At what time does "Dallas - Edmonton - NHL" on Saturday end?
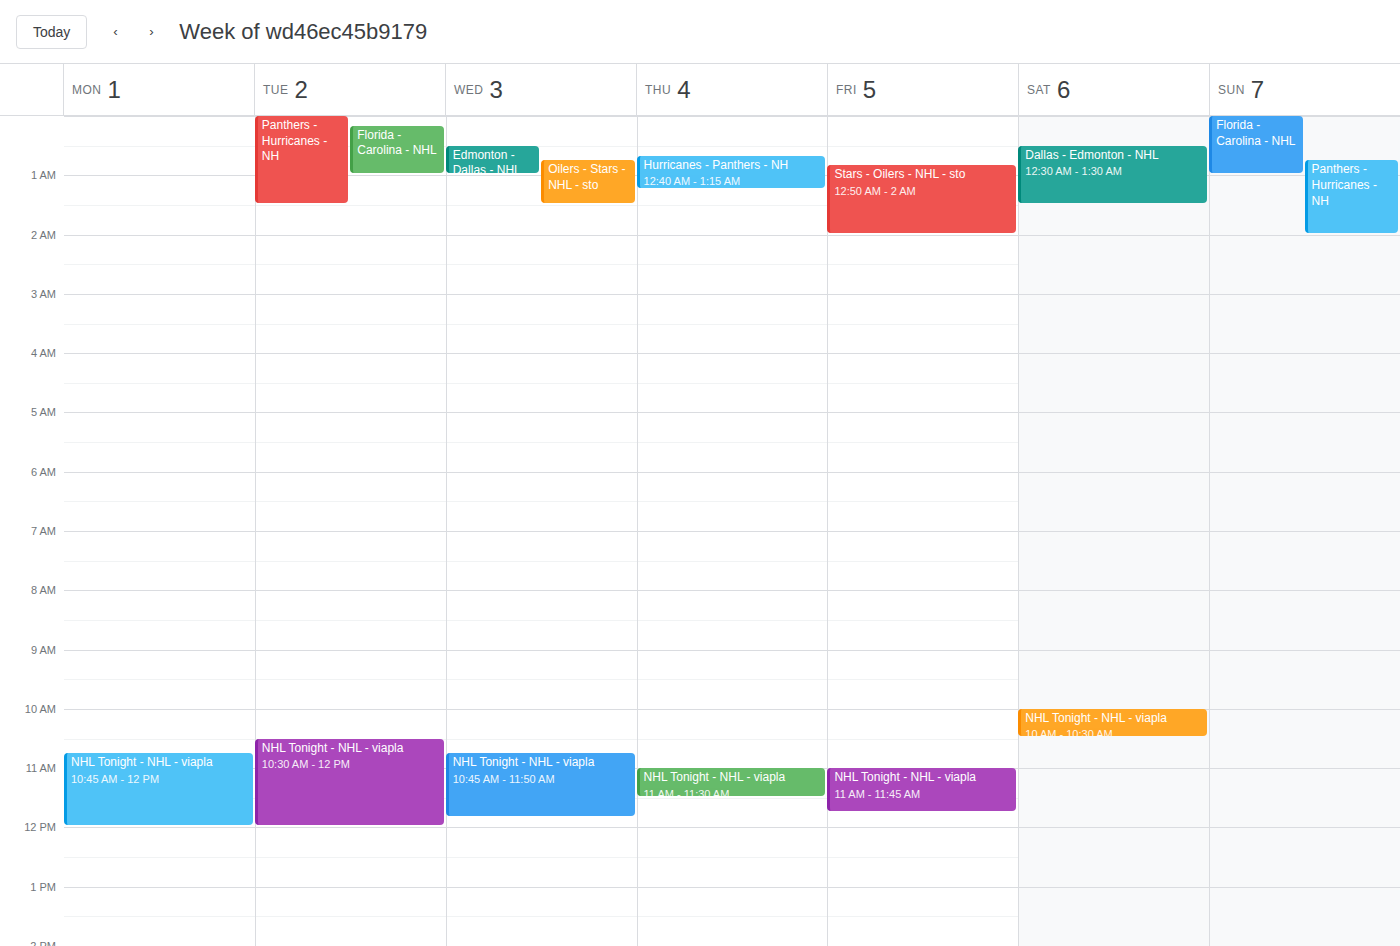
1:30 AM